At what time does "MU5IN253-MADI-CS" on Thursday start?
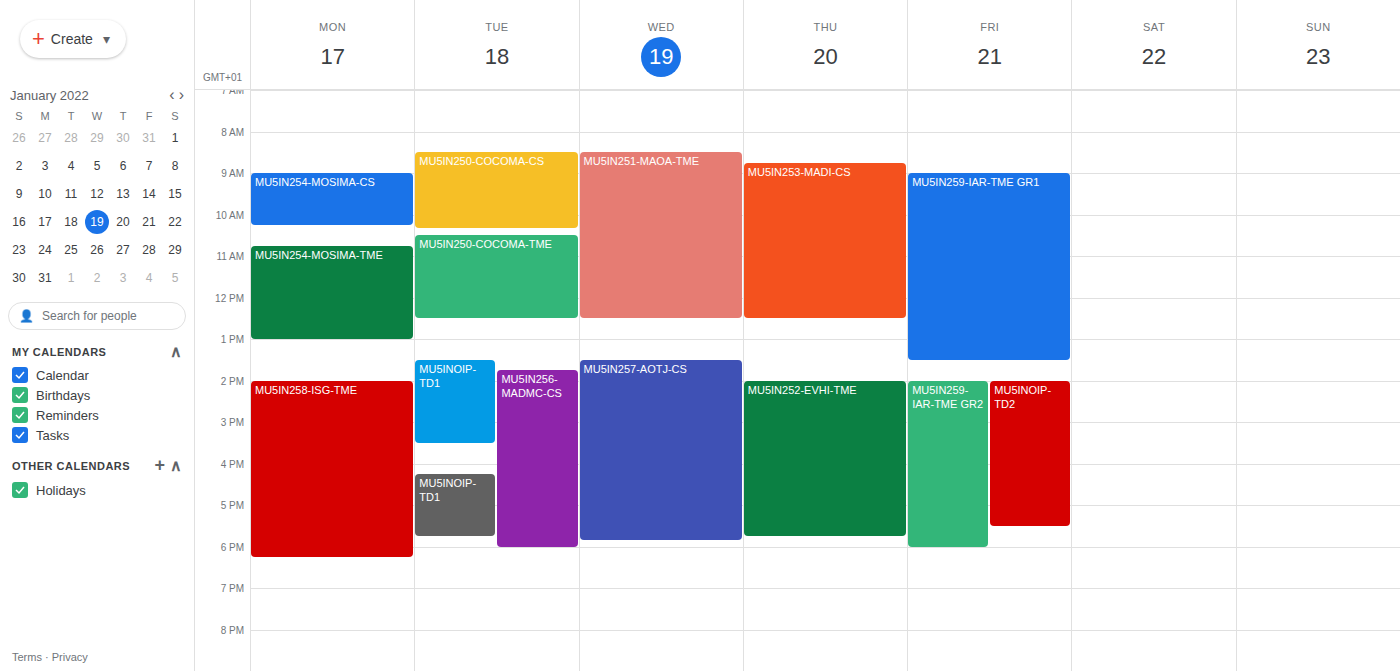
8:45 AM